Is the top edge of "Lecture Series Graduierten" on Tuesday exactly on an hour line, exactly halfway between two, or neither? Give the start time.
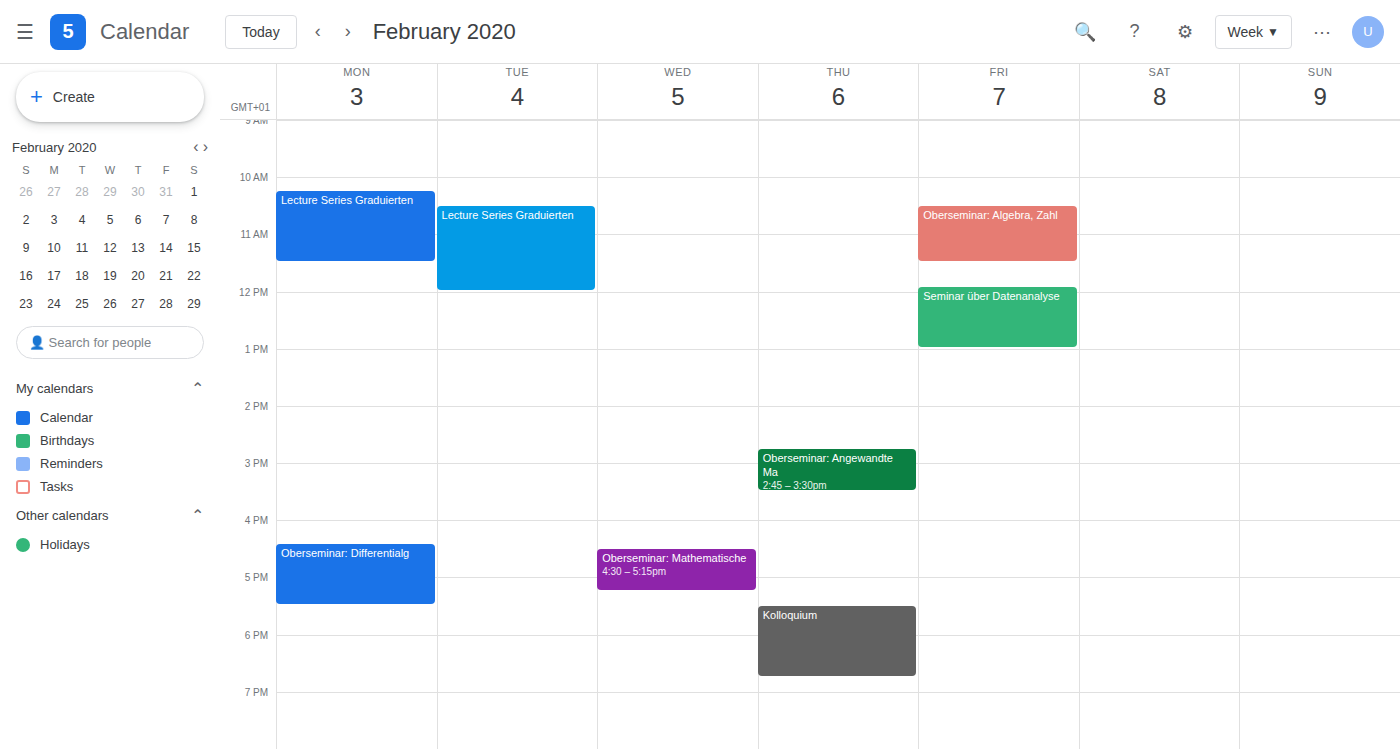
10:30 AM -- halfway between the 10 AM and 11 AM lines.